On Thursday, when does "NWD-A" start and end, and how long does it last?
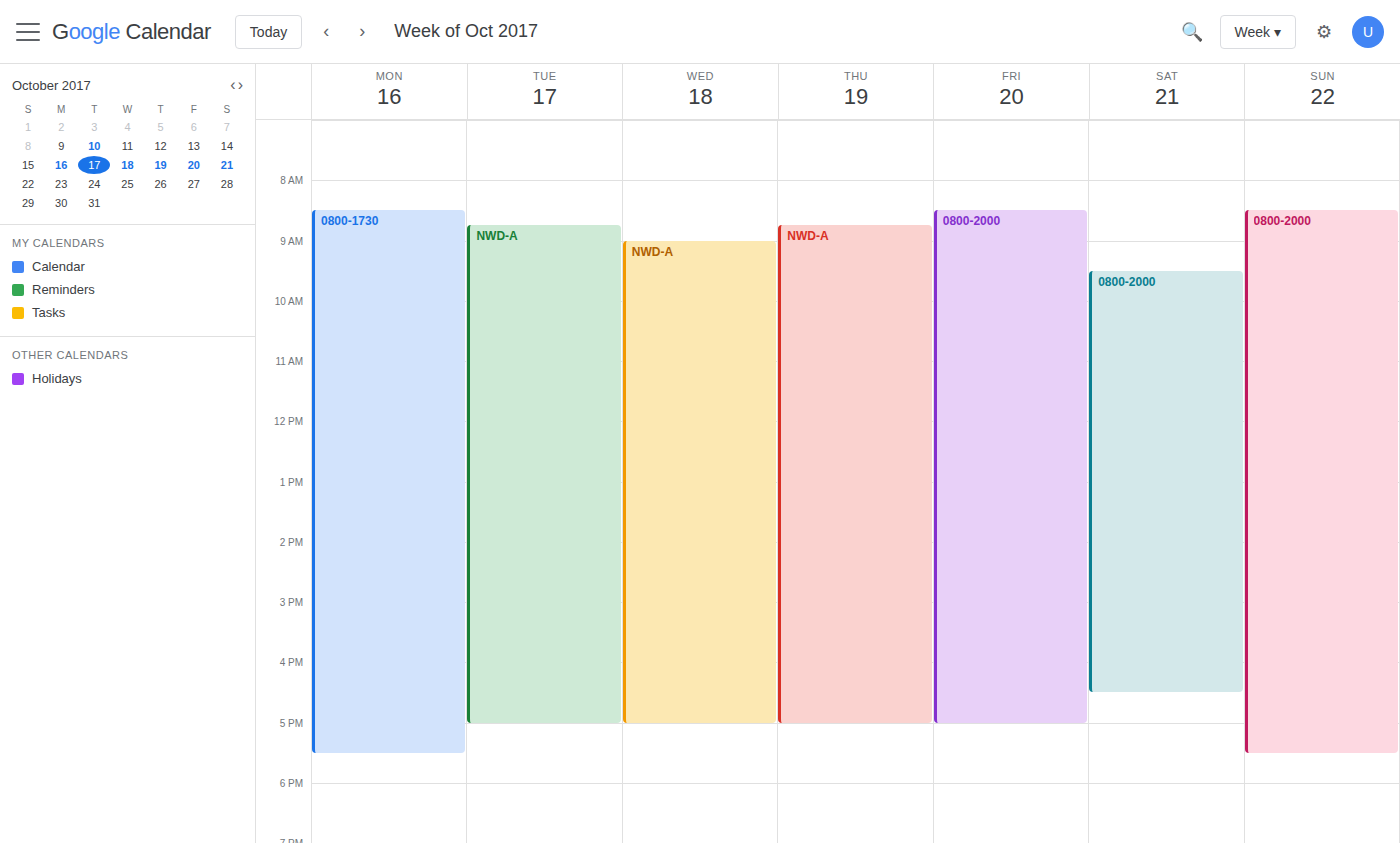
8:45 AM to 5:00 PM, 8 hours 15 minutes